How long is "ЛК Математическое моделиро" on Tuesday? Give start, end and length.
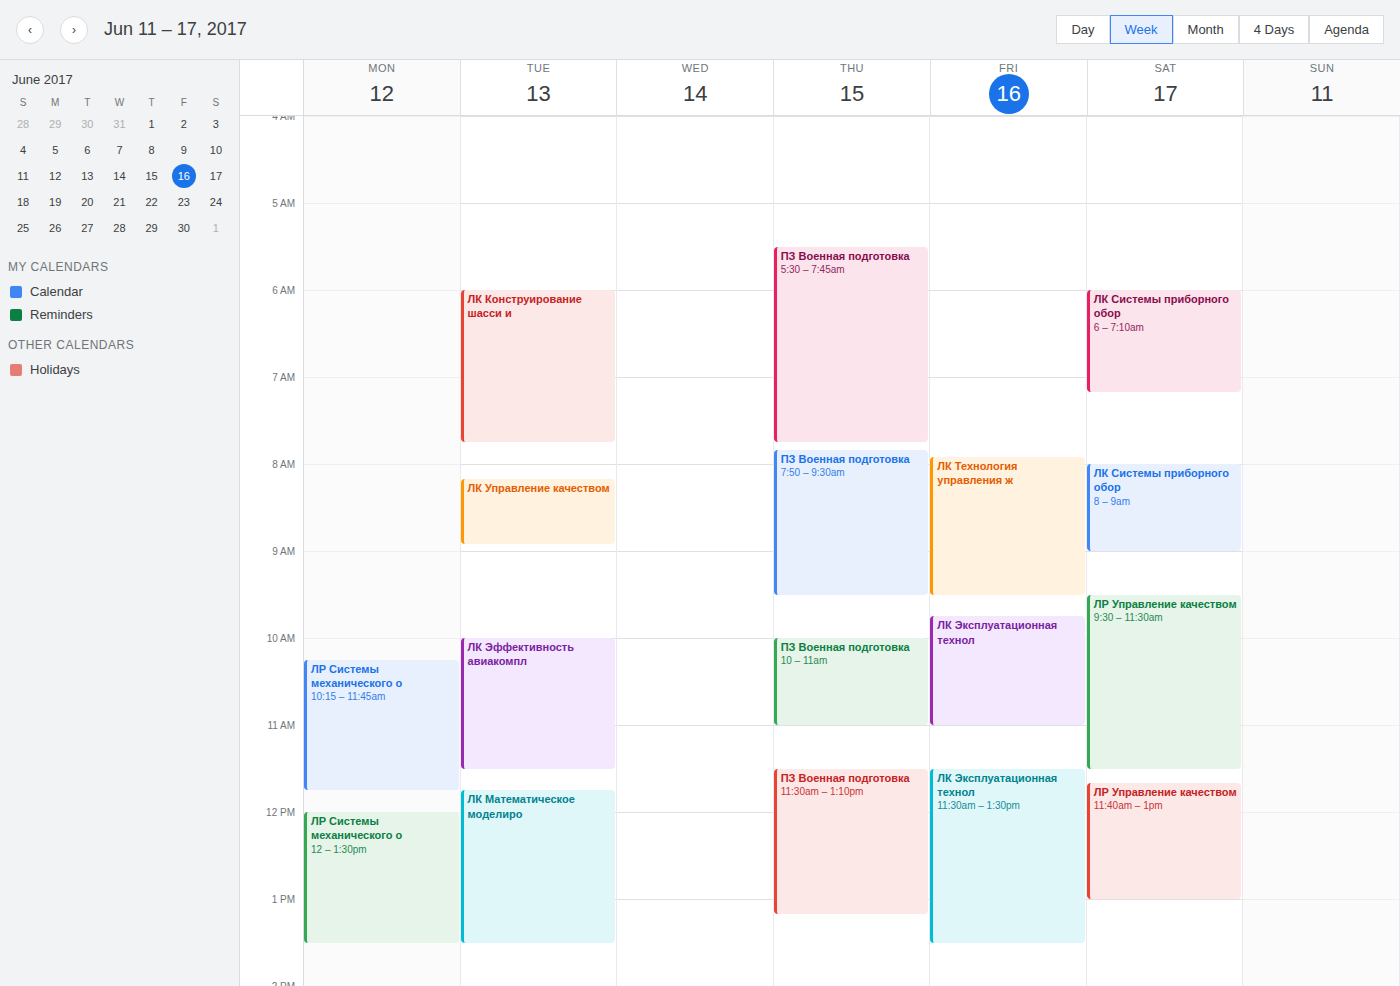
11:45 AM to 1:30 PM, 1 hour 45 minutes